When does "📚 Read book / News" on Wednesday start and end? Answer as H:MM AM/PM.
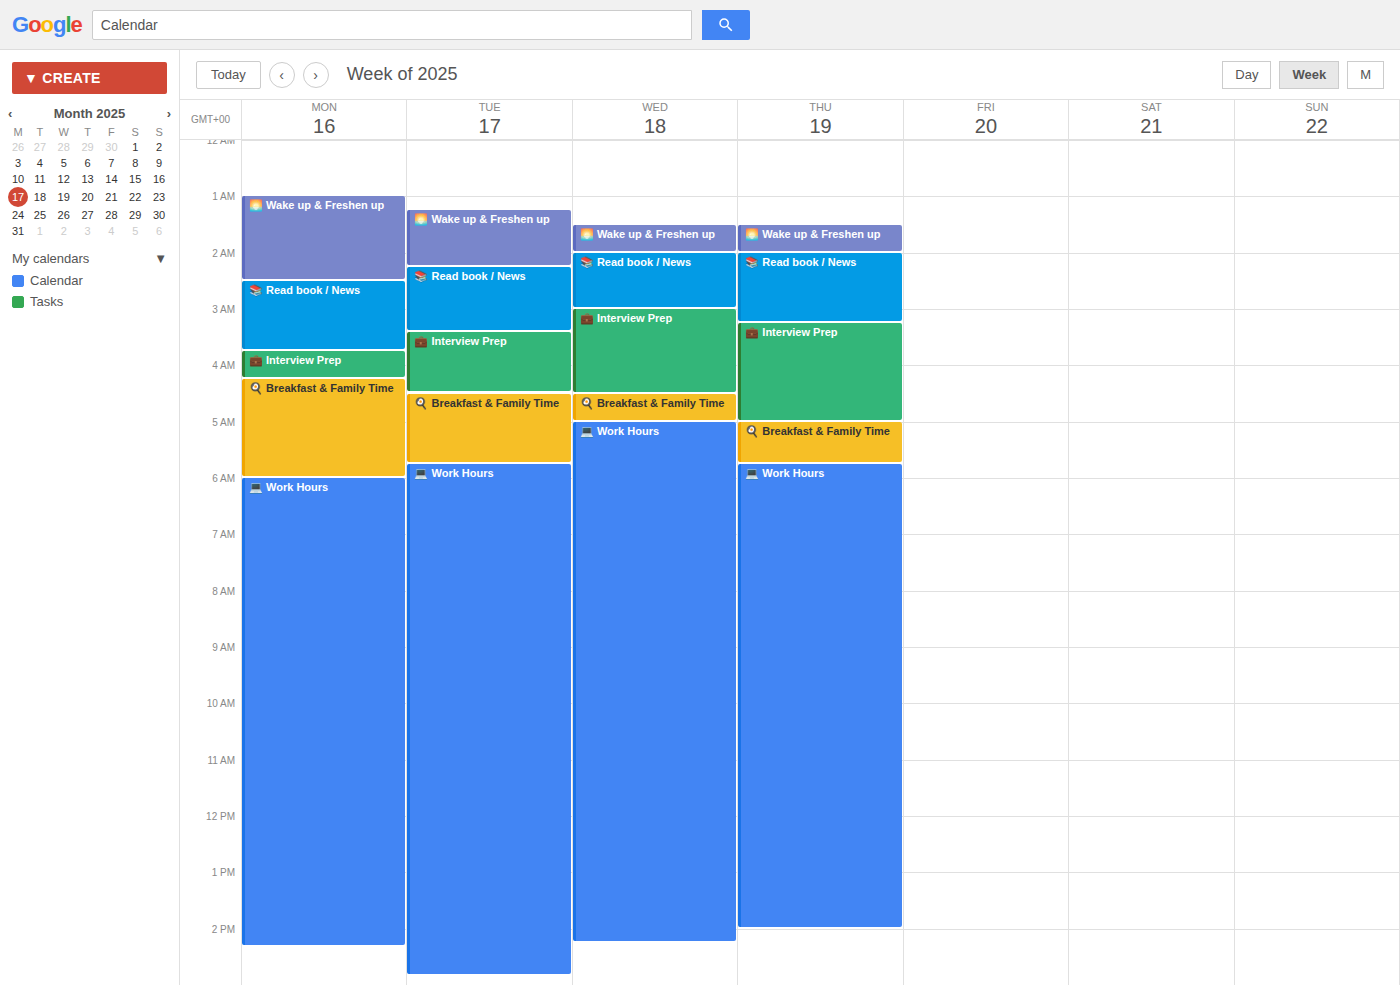
2:00 AM to 3:00 AM